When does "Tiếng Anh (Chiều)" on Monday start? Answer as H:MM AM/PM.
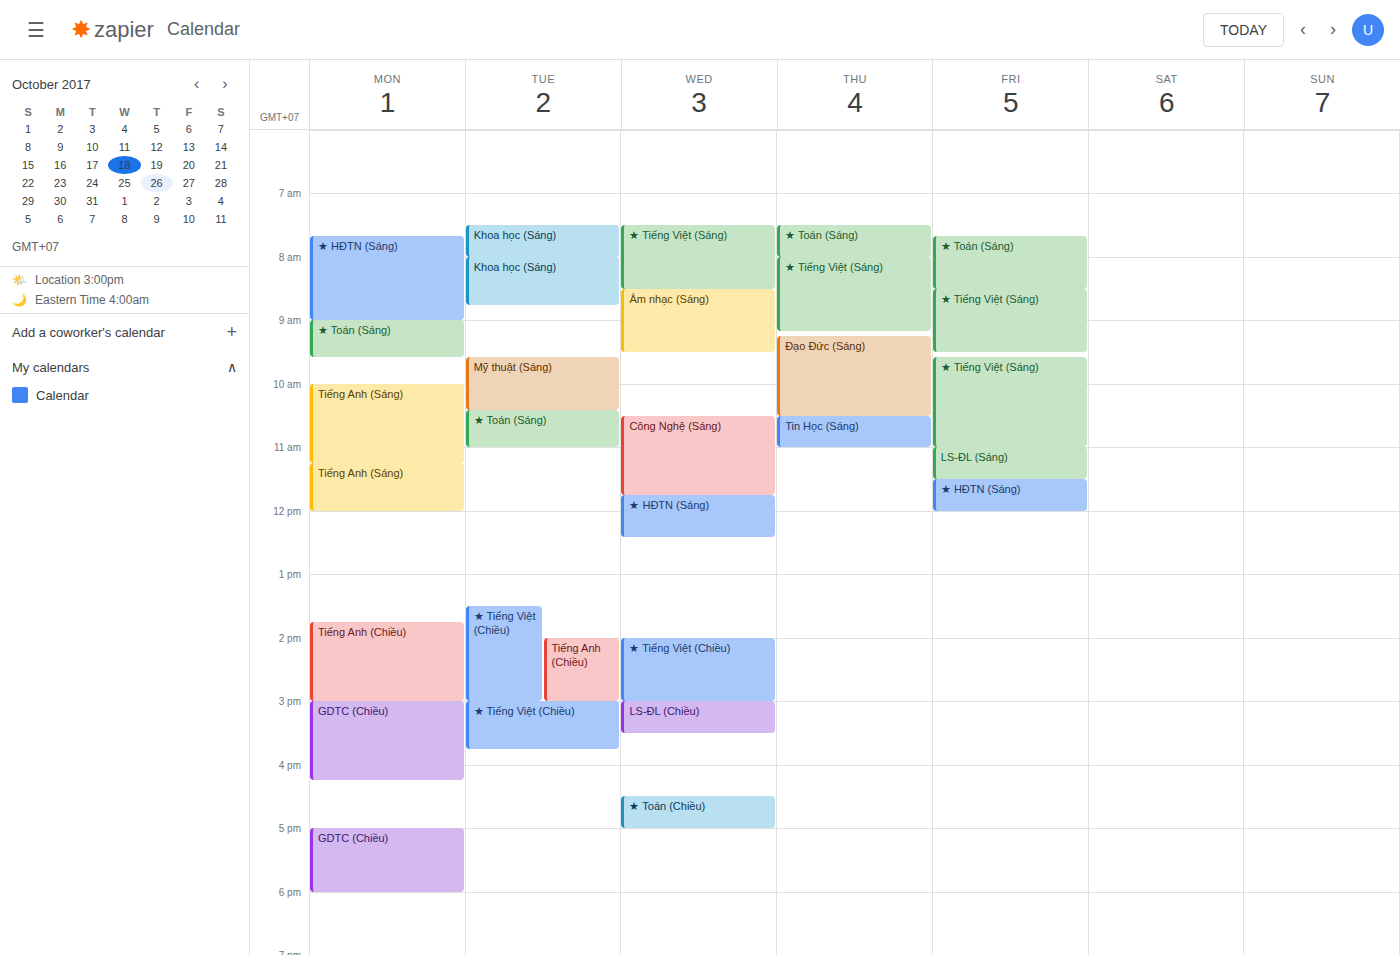
1:45 PM